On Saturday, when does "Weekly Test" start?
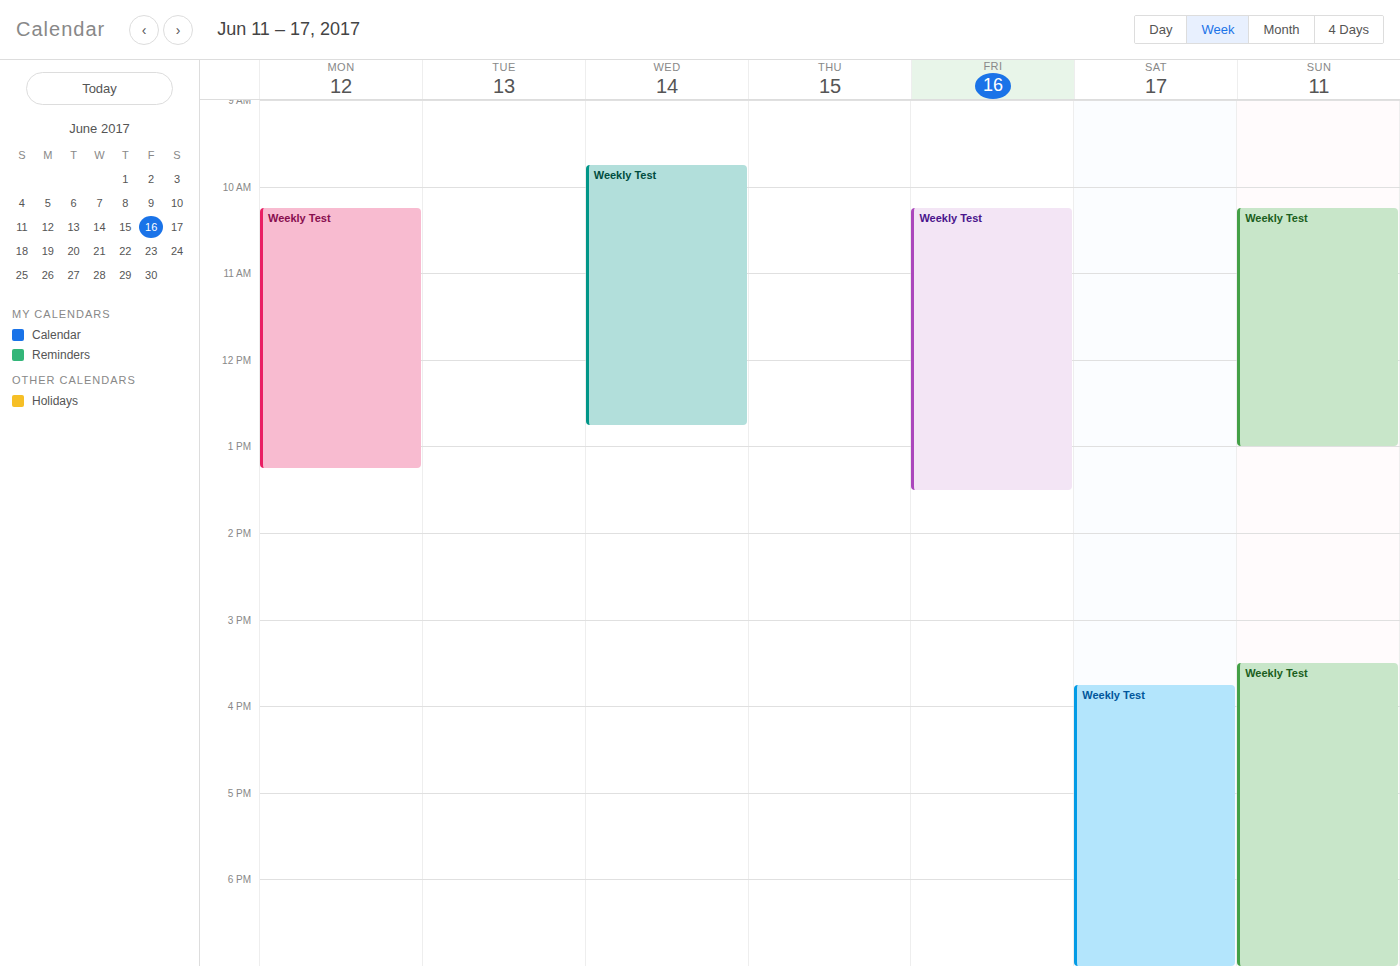
15:45